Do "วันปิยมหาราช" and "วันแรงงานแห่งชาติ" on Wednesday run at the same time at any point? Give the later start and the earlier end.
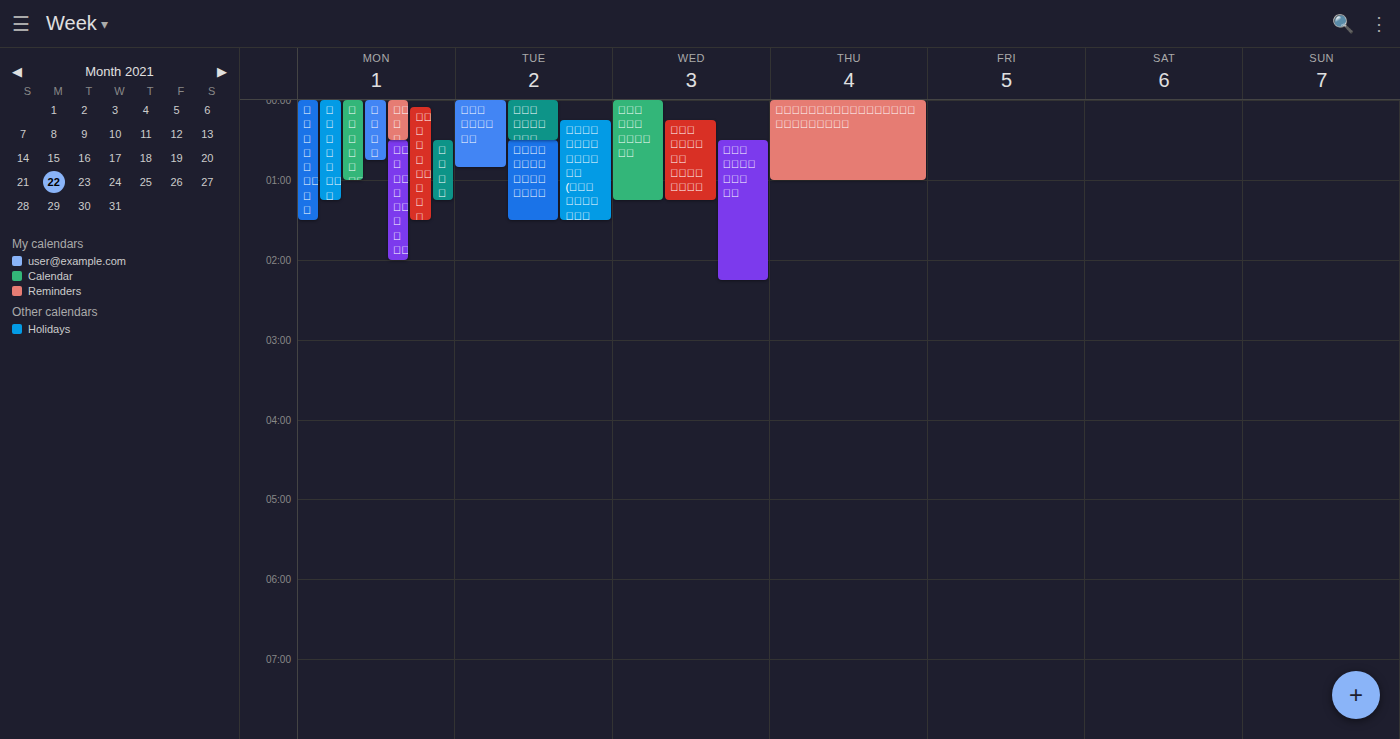
"วันแรงงานแห่งชาติ" starts at 12:15 AM, before "วันปิยมหาราช" ends at 1:15 AM -- they overlap.